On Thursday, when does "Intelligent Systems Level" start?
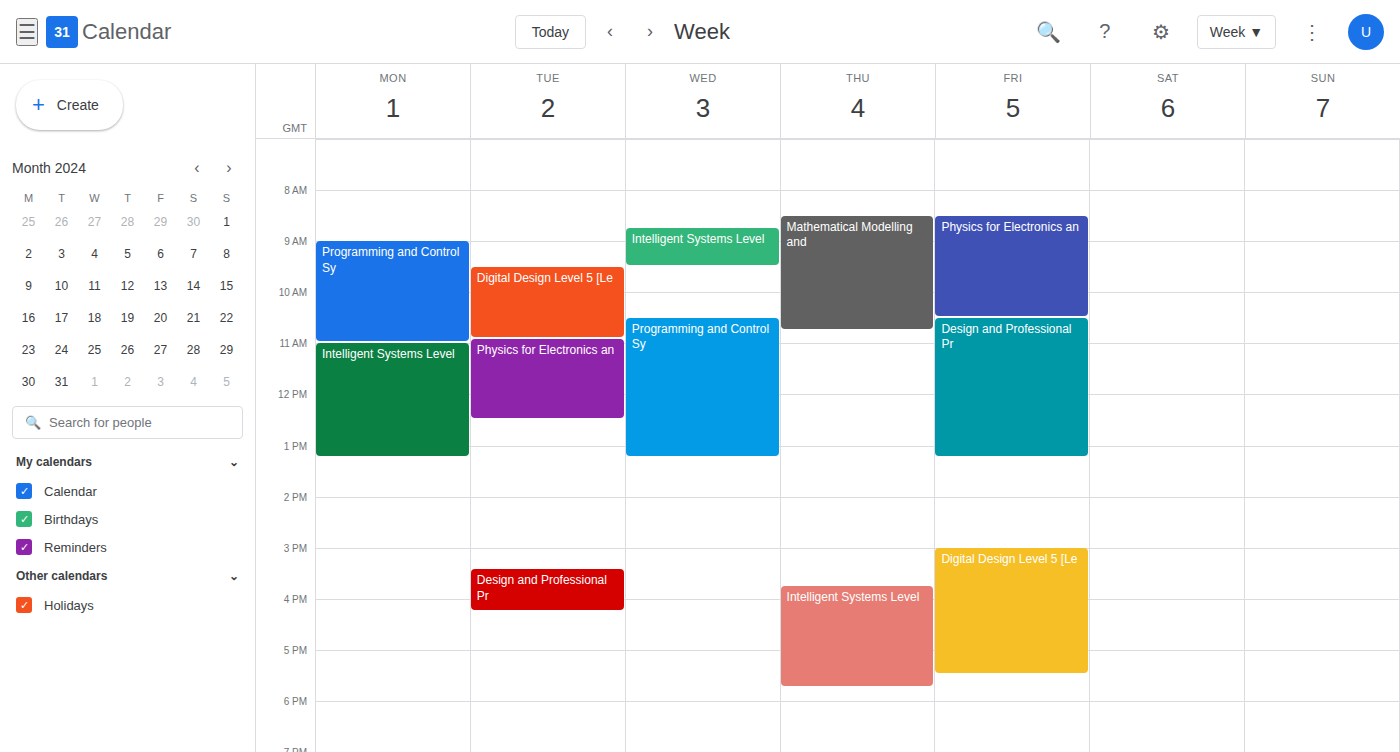
15:45